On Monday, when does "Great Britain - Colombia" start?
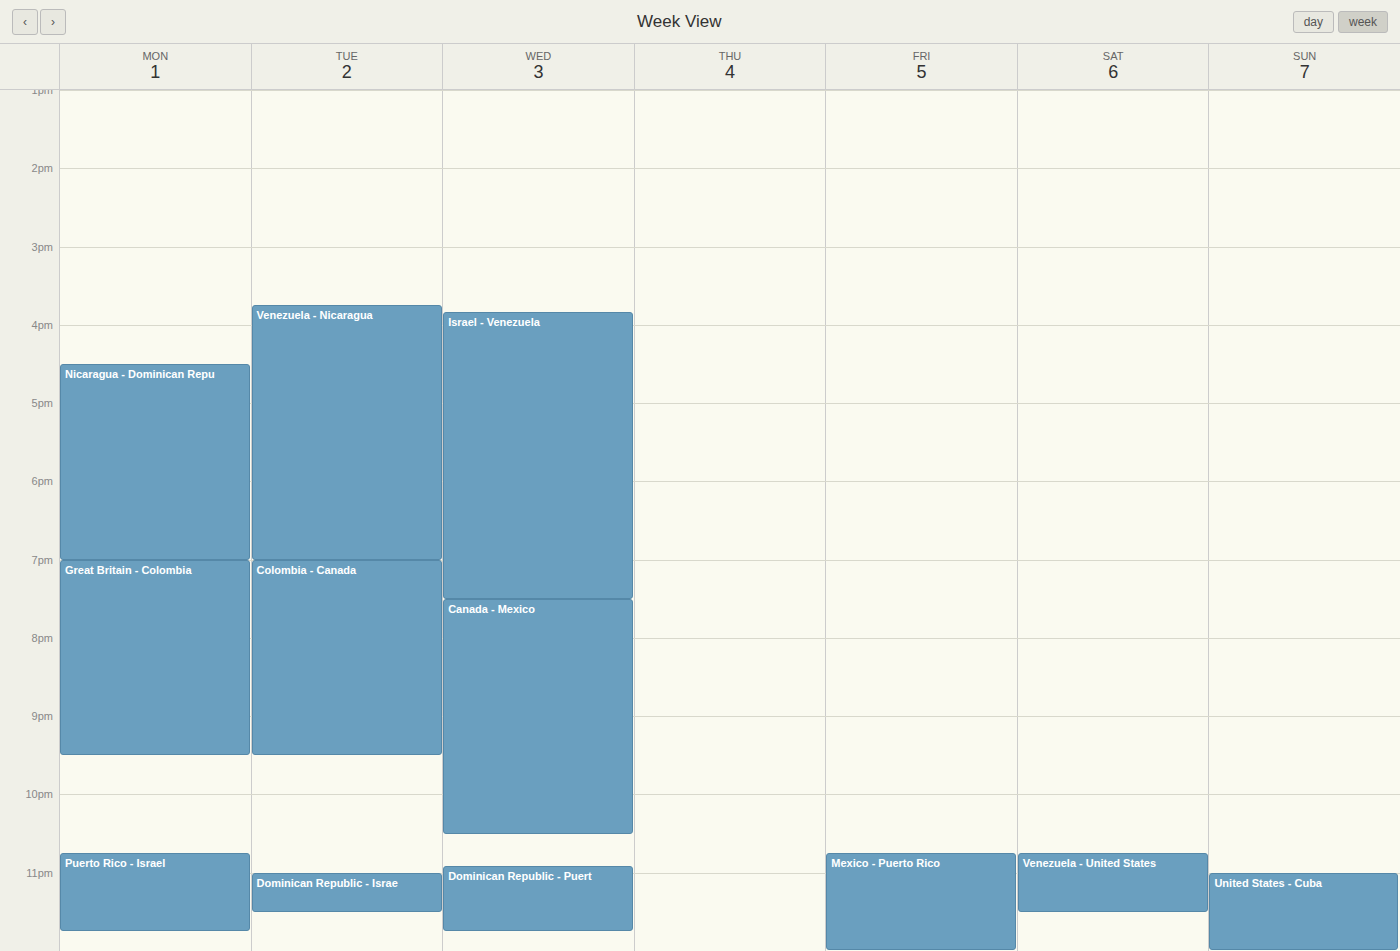
7:00 PM